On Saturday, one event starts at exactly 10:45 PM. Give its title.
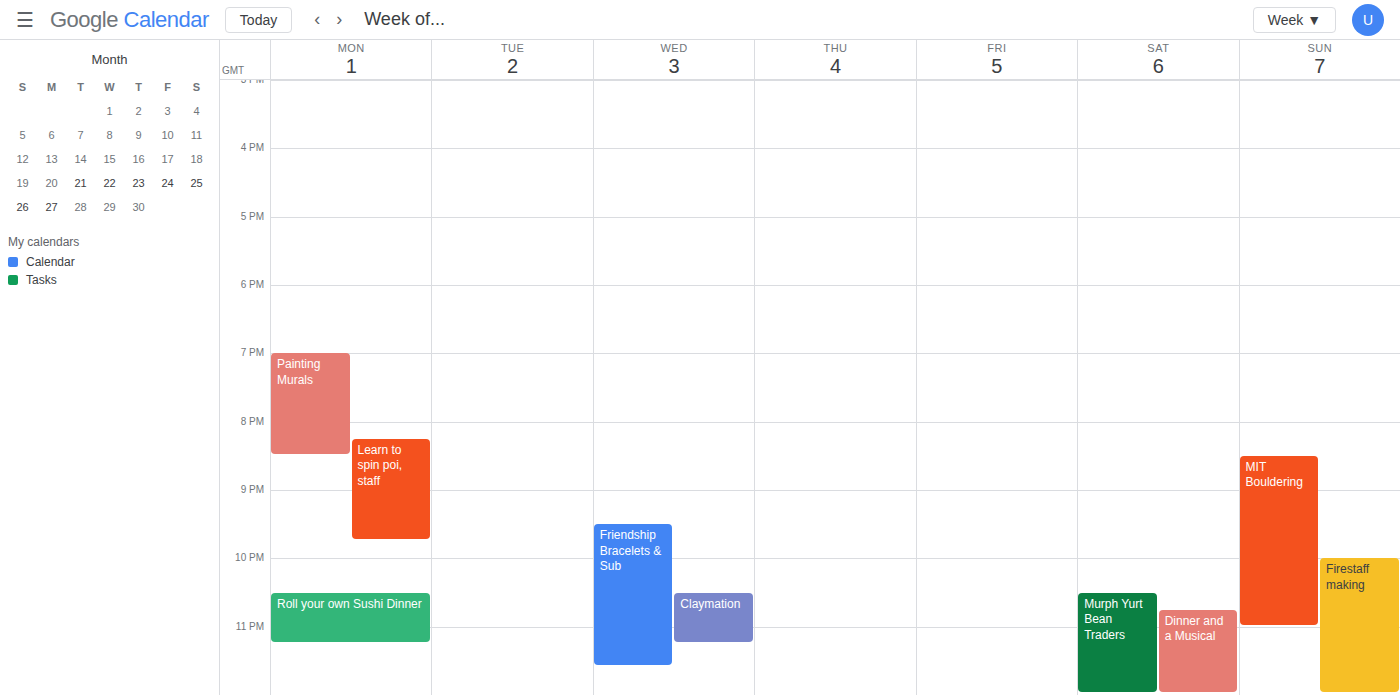
"Dinner and a Musical"